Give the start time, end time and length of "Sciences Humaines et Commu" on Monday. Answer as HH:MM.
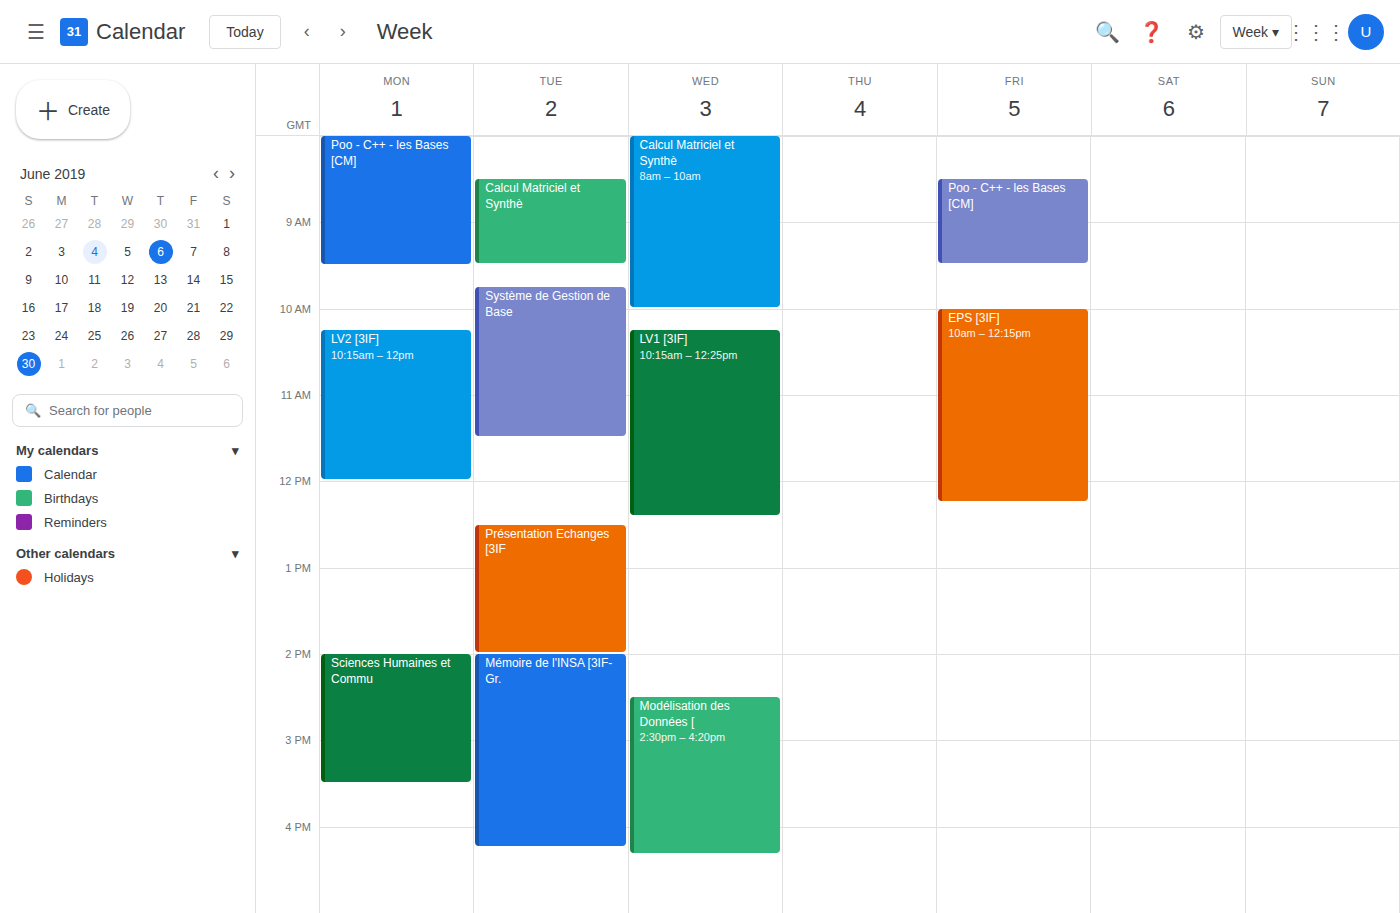
14:00 to 15:30, 1 hour 30 minutes